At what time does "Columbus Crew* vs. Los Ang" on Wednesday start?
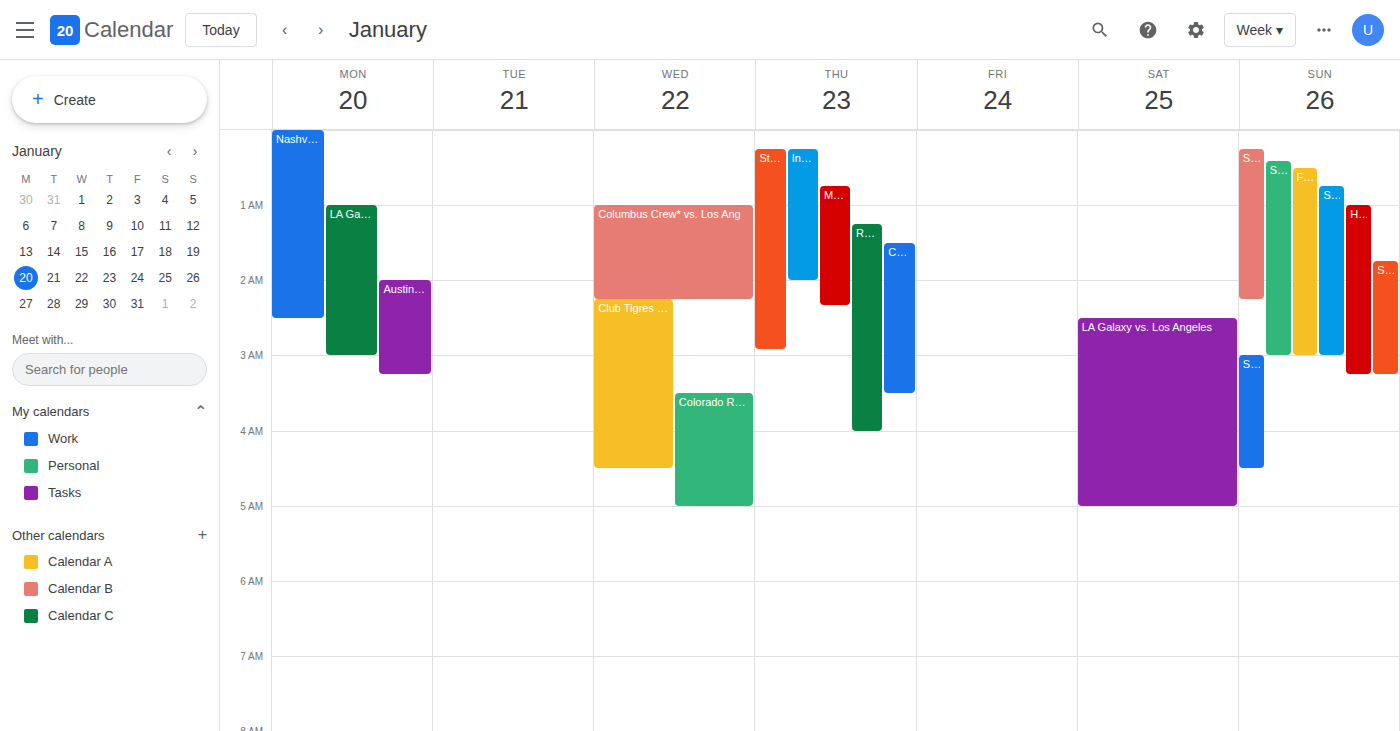
1:00 AM